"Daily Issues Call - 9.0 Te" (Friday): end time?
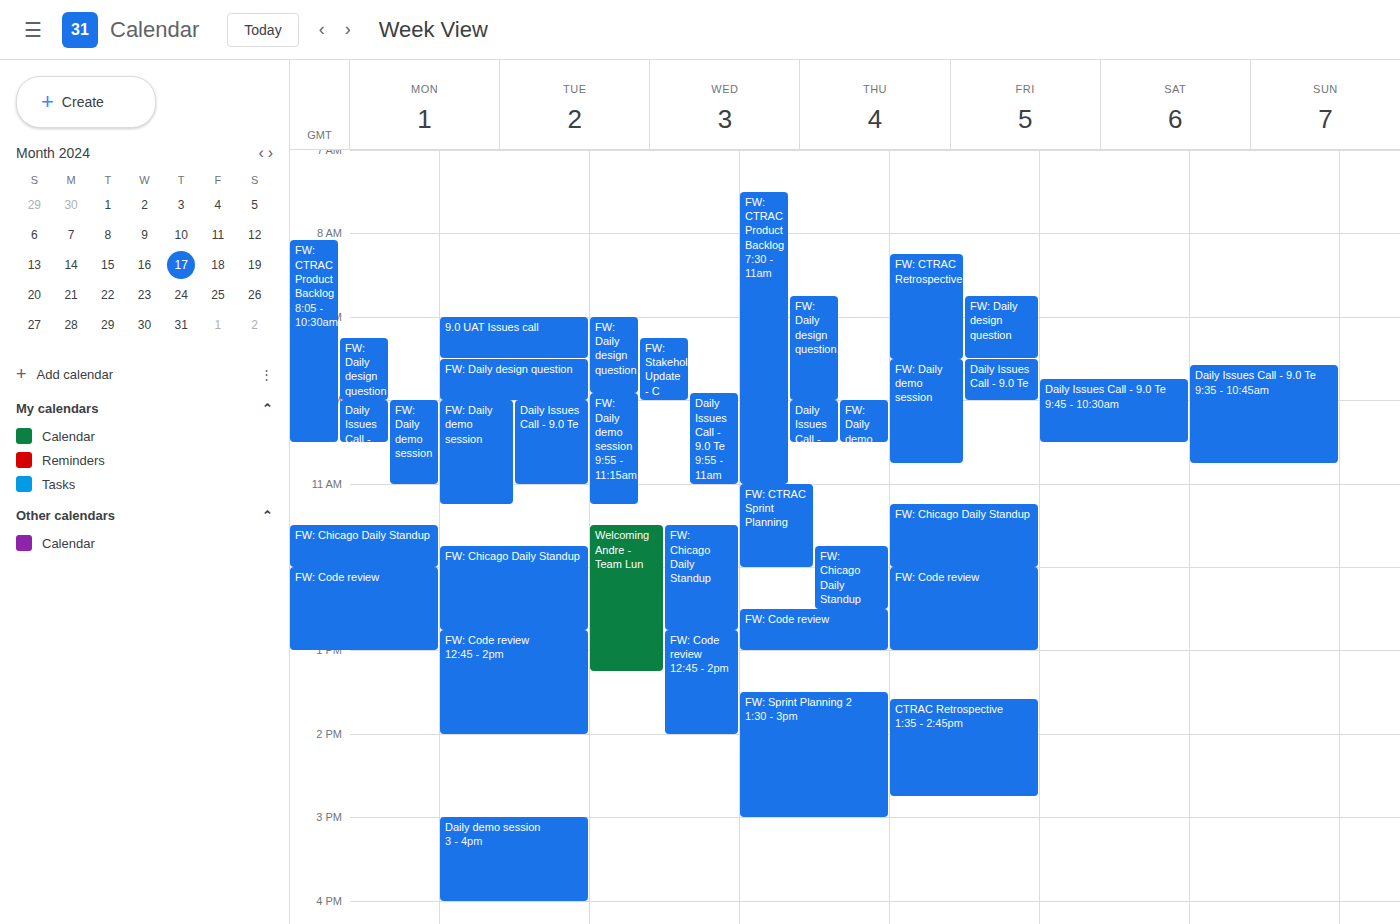
10:00 AM